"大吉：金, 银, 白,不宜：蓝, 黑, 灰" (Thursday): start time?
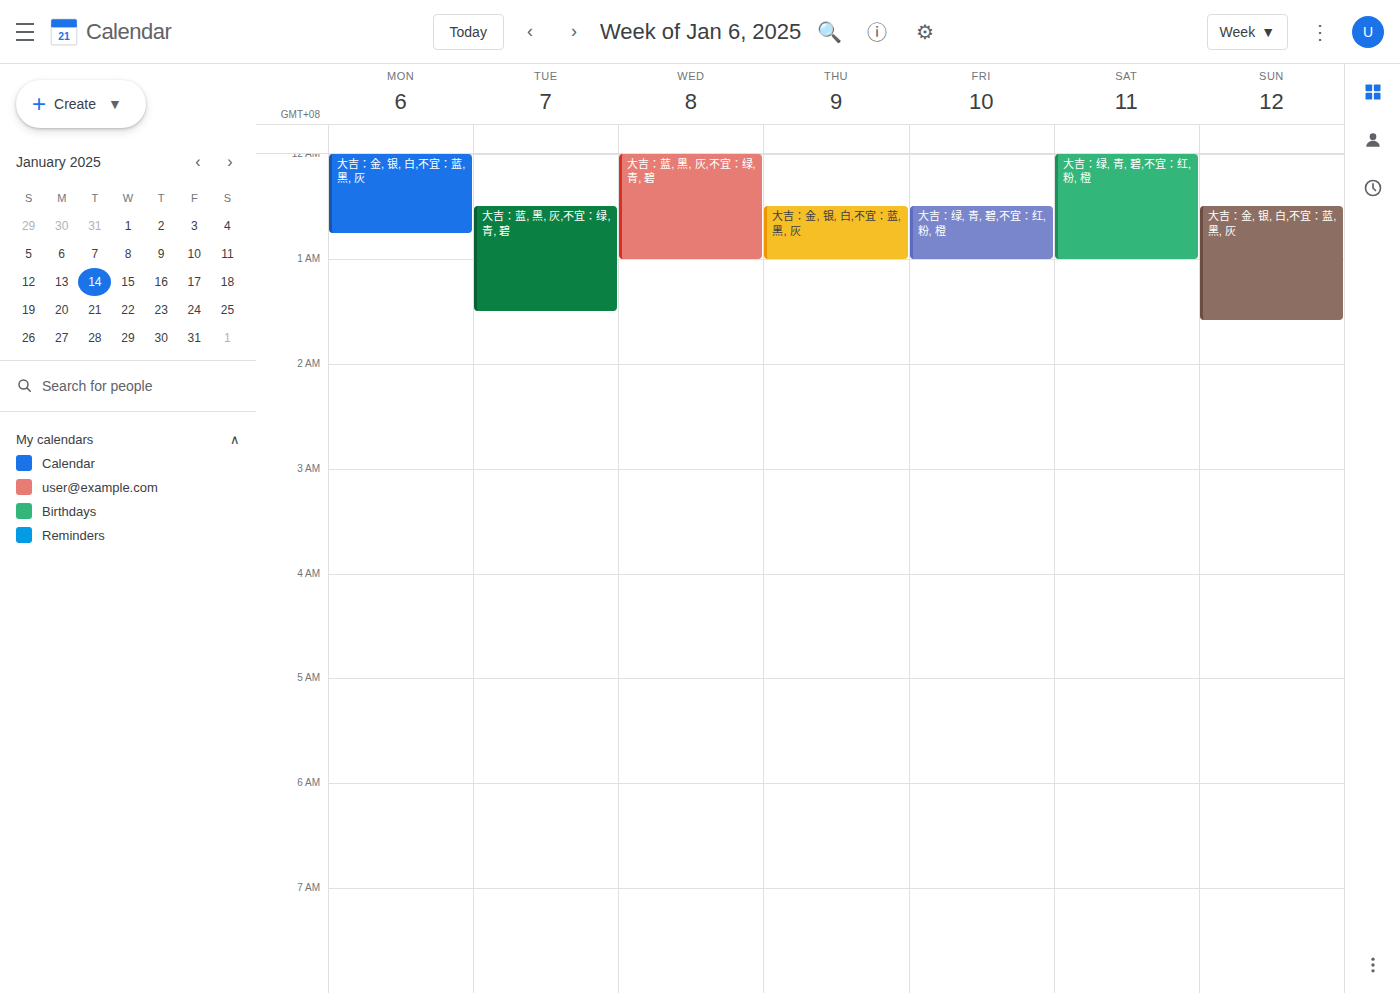
12:30 AM